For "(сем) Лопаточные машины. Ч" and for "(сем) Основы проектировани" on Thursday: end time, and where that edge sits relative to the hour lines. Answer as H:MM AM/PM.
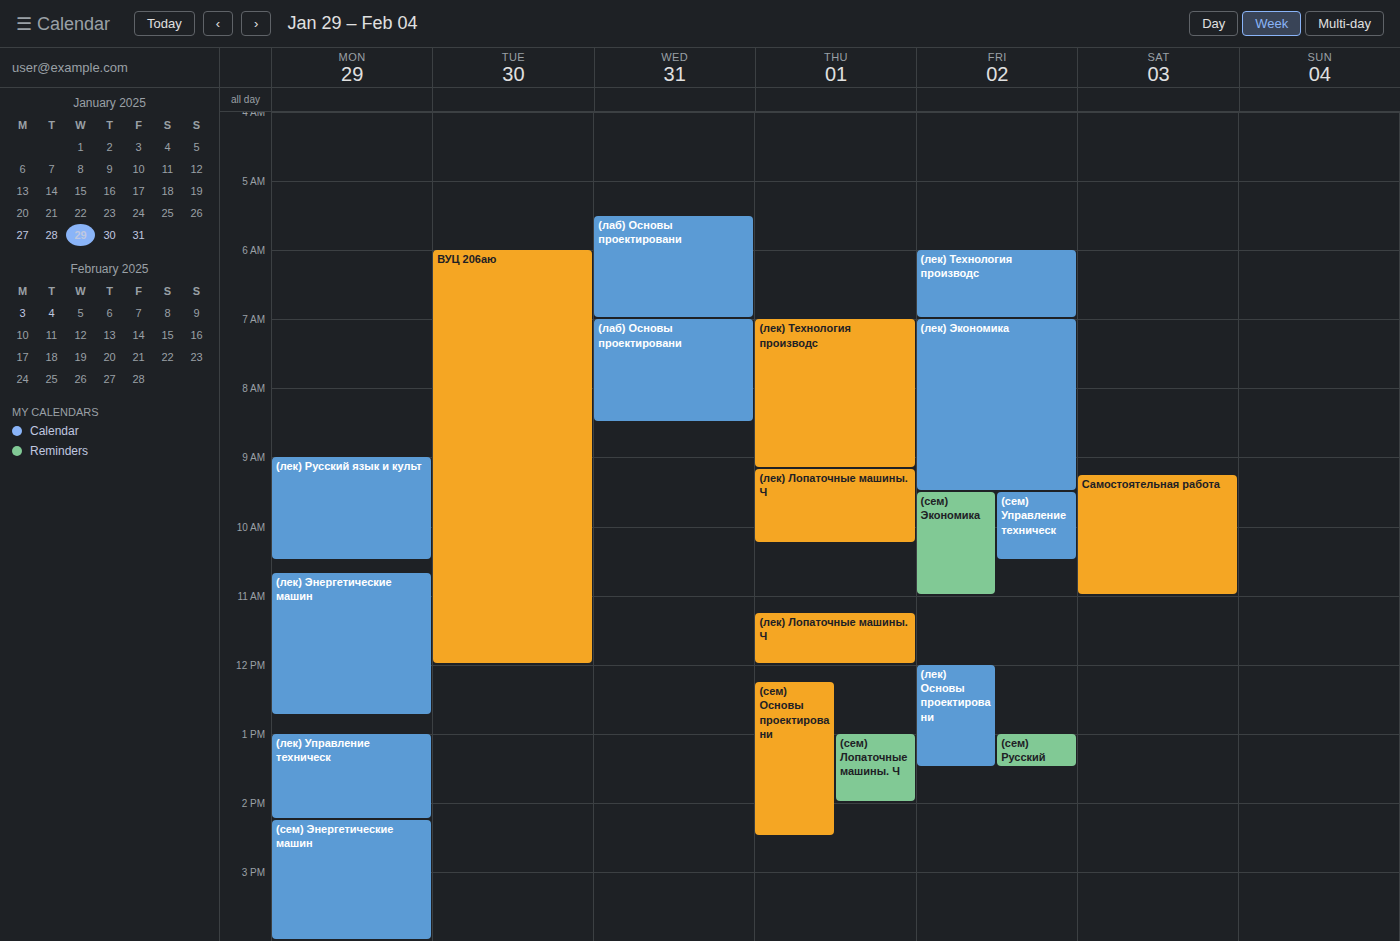
"(сем) Лопаточные машины. Ч": 2:00 PM, exactly on the 2 PM line. "(сем) Основы проектировани": 2:30 PM, halfway between the 2 PM and 3 PM lines.